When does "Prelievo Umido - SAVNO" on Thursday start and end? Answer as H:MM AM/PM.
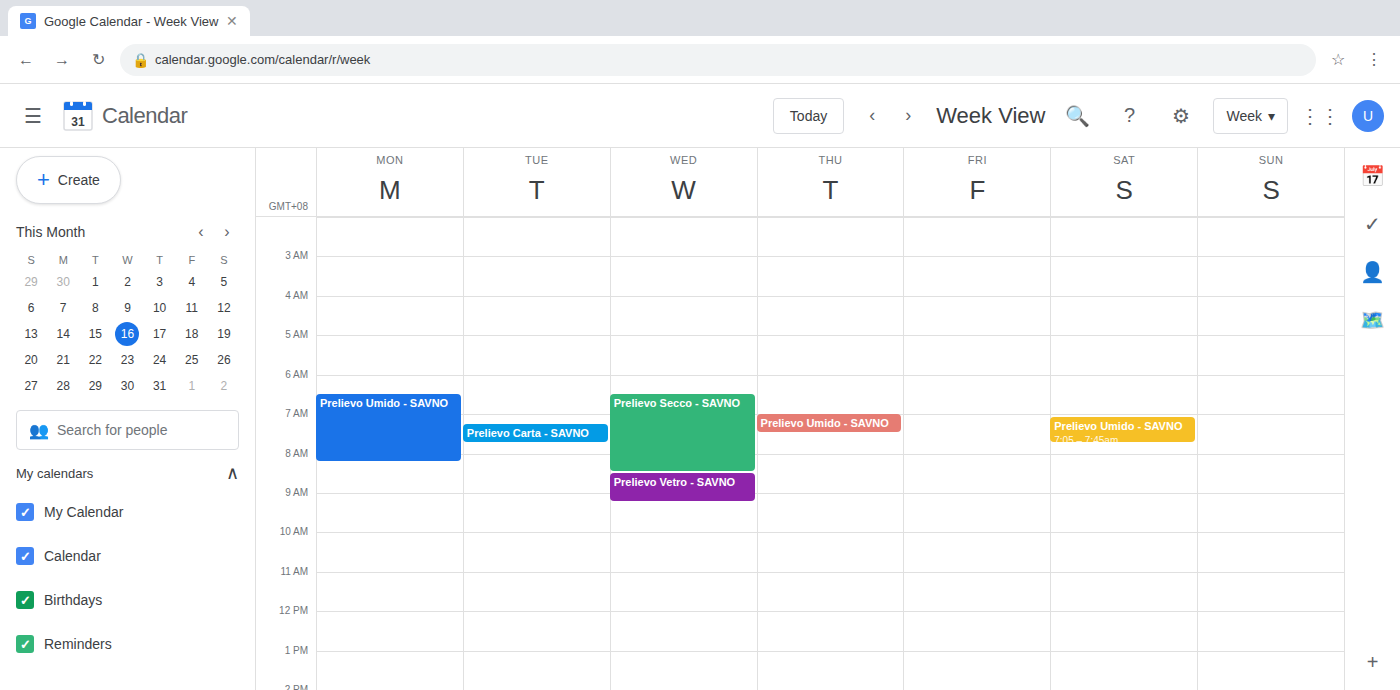
7:00 AM to 7:30 AM